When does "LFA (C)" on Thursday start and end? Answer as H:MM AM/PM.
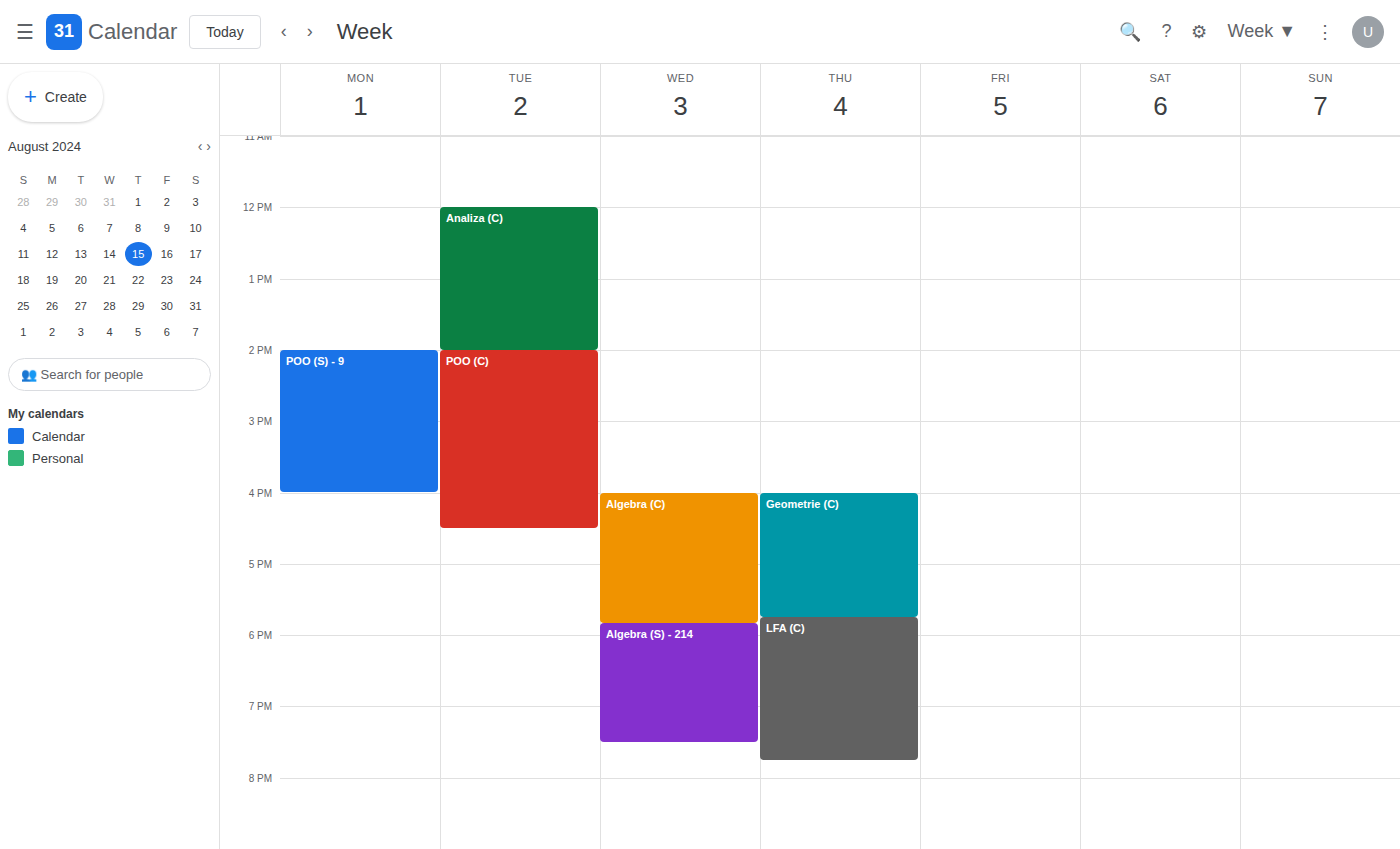
5:45 PM to 7:45 PM